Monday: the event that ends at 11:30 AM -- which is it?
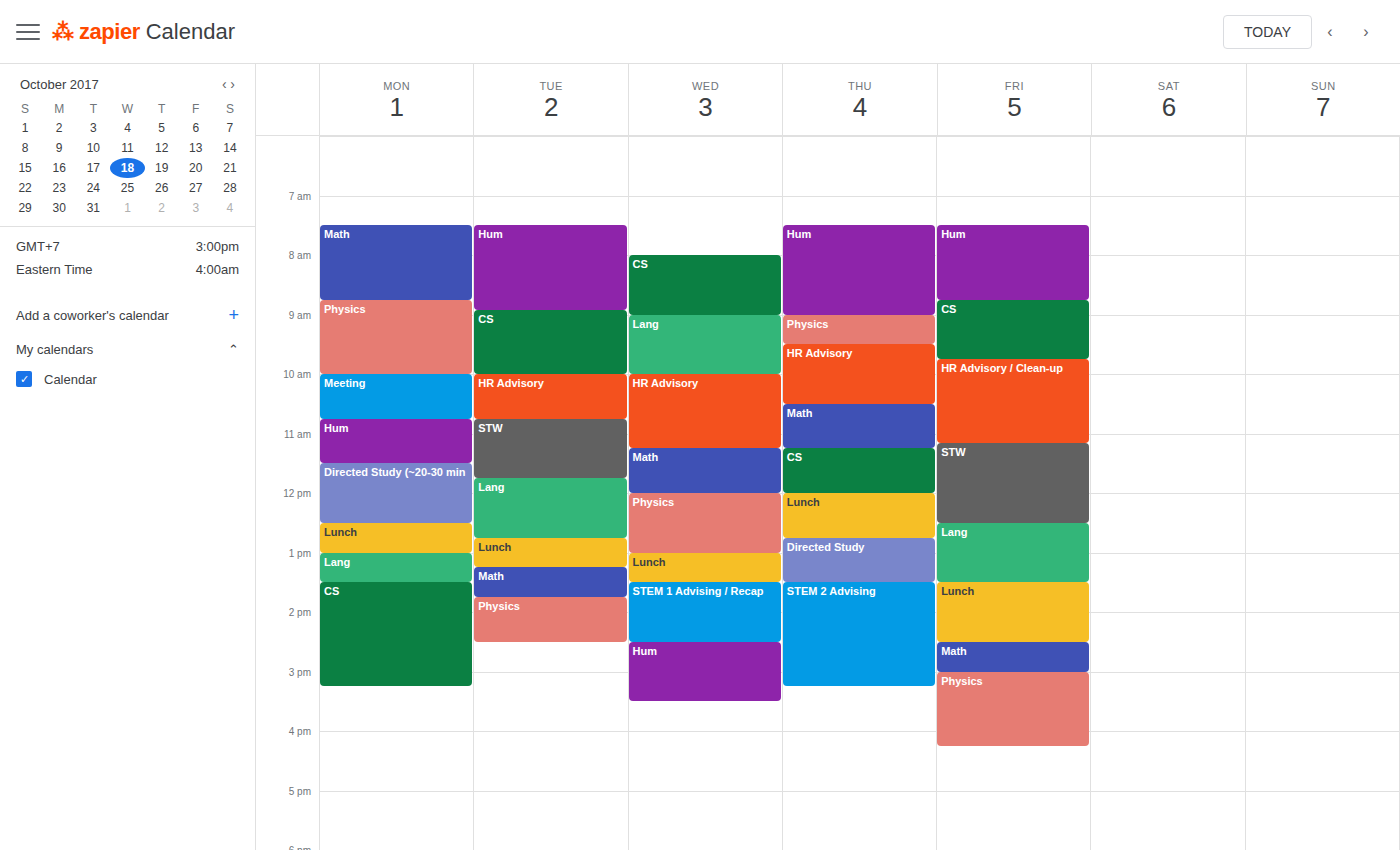
"Hum"